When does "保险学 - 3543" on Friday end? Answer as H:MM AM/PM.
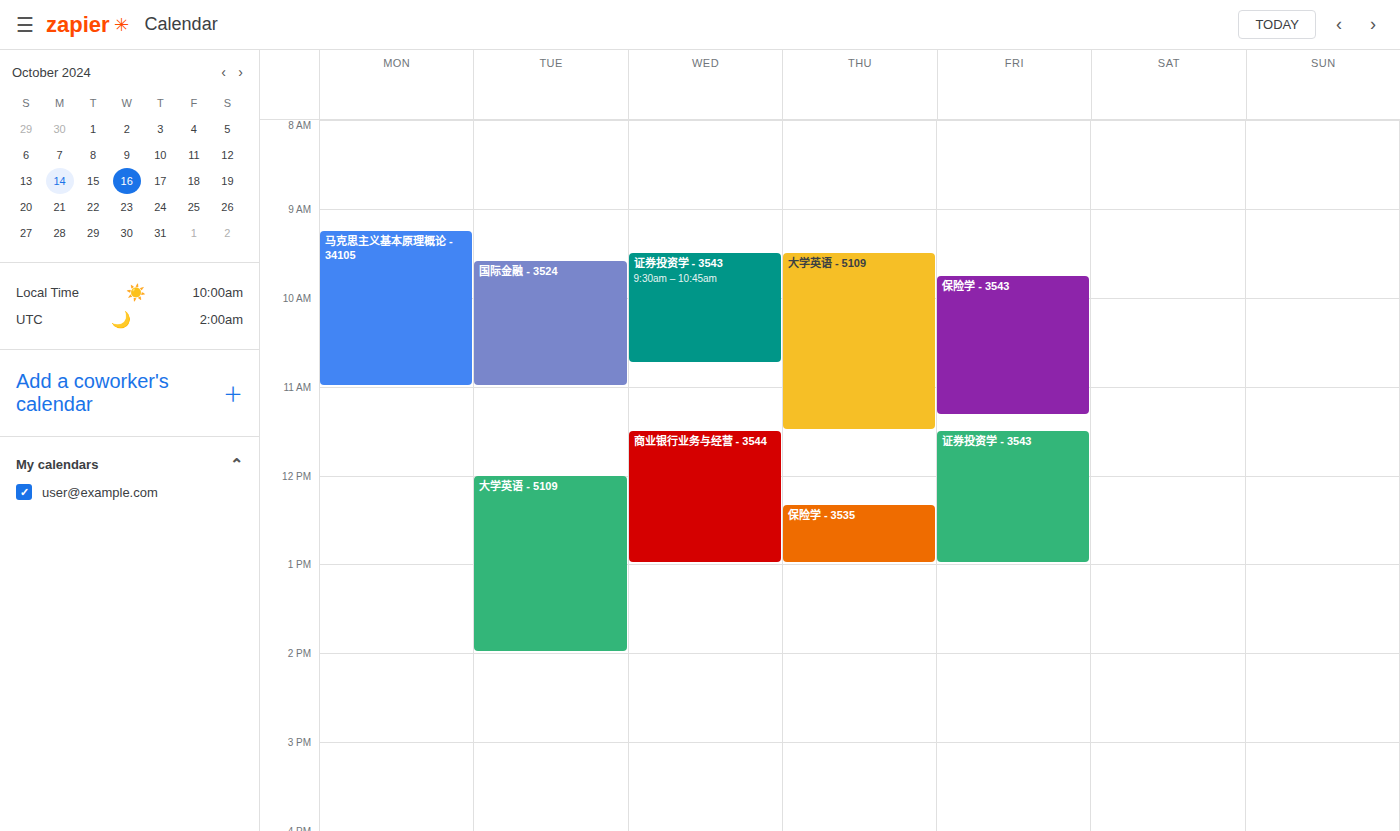
11:20 AM